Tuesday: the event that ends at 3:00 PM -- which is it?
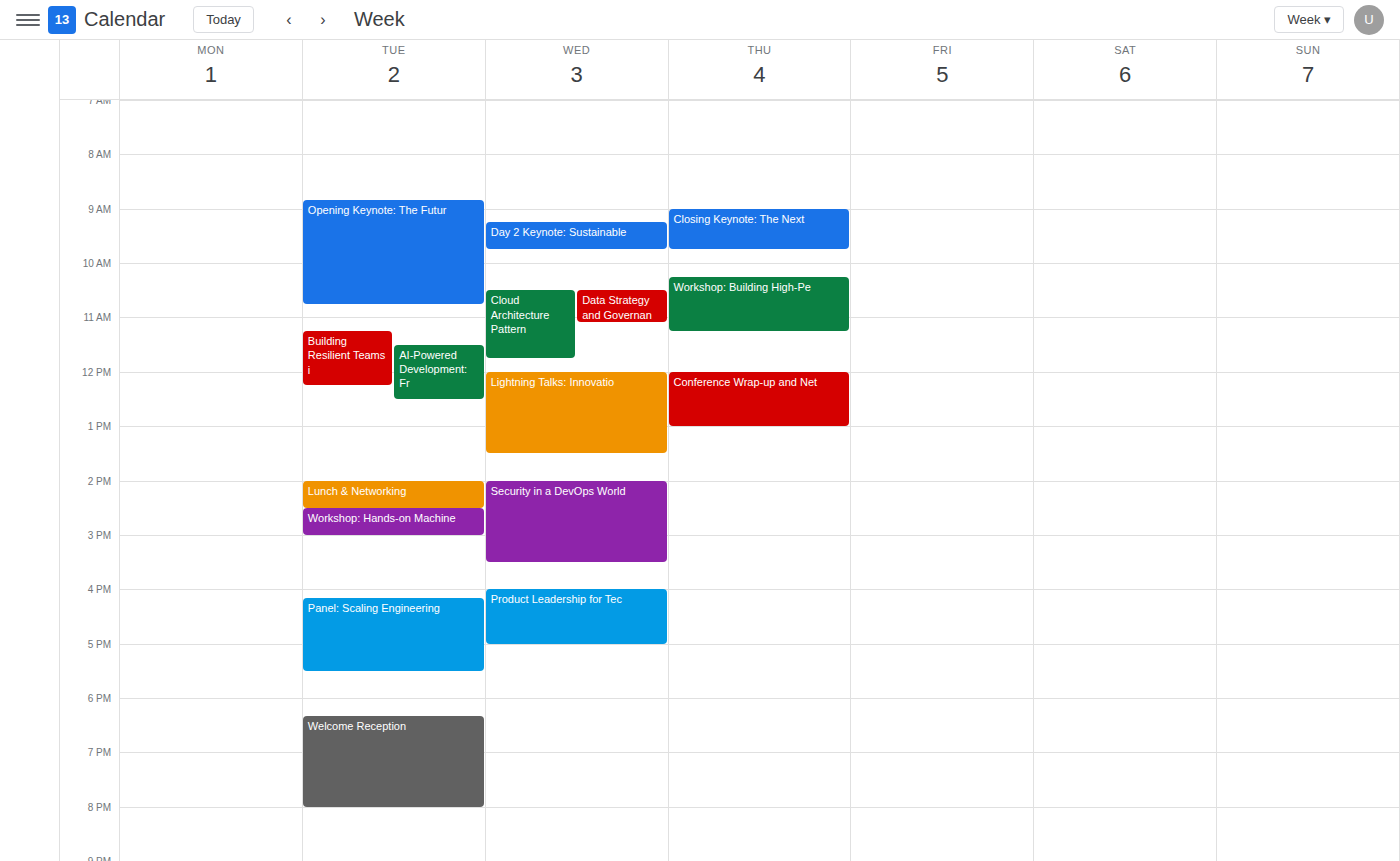
"Workshop: Hands-on Machine"